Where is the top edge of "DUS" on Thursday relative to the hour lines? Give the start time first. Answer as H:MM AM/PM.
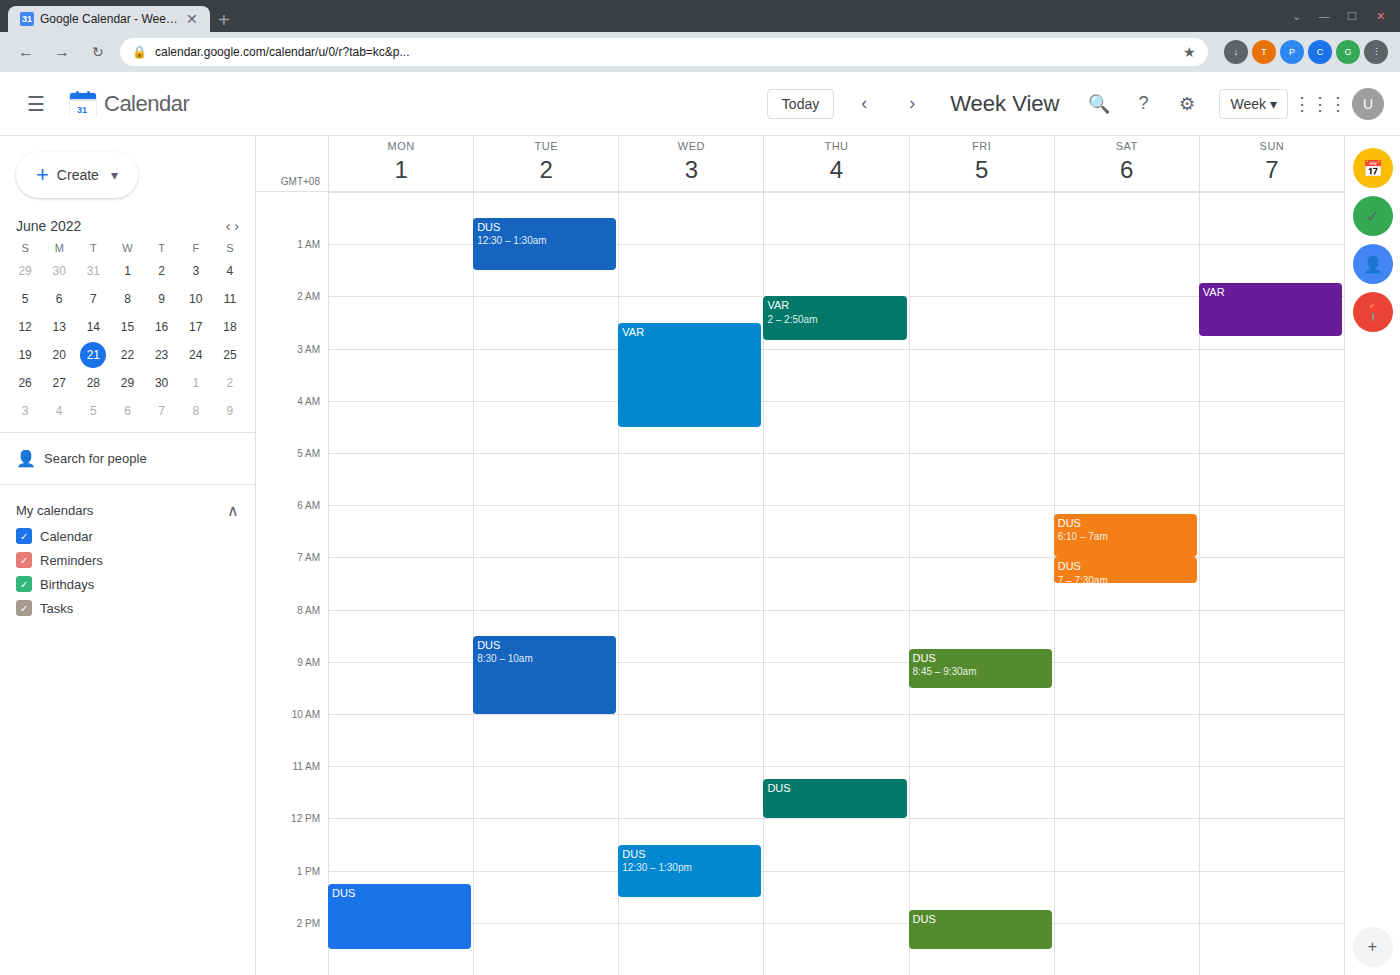
11:15 AM -- neither: a quarter of the way from the 11 AM line to the 12 PM line.